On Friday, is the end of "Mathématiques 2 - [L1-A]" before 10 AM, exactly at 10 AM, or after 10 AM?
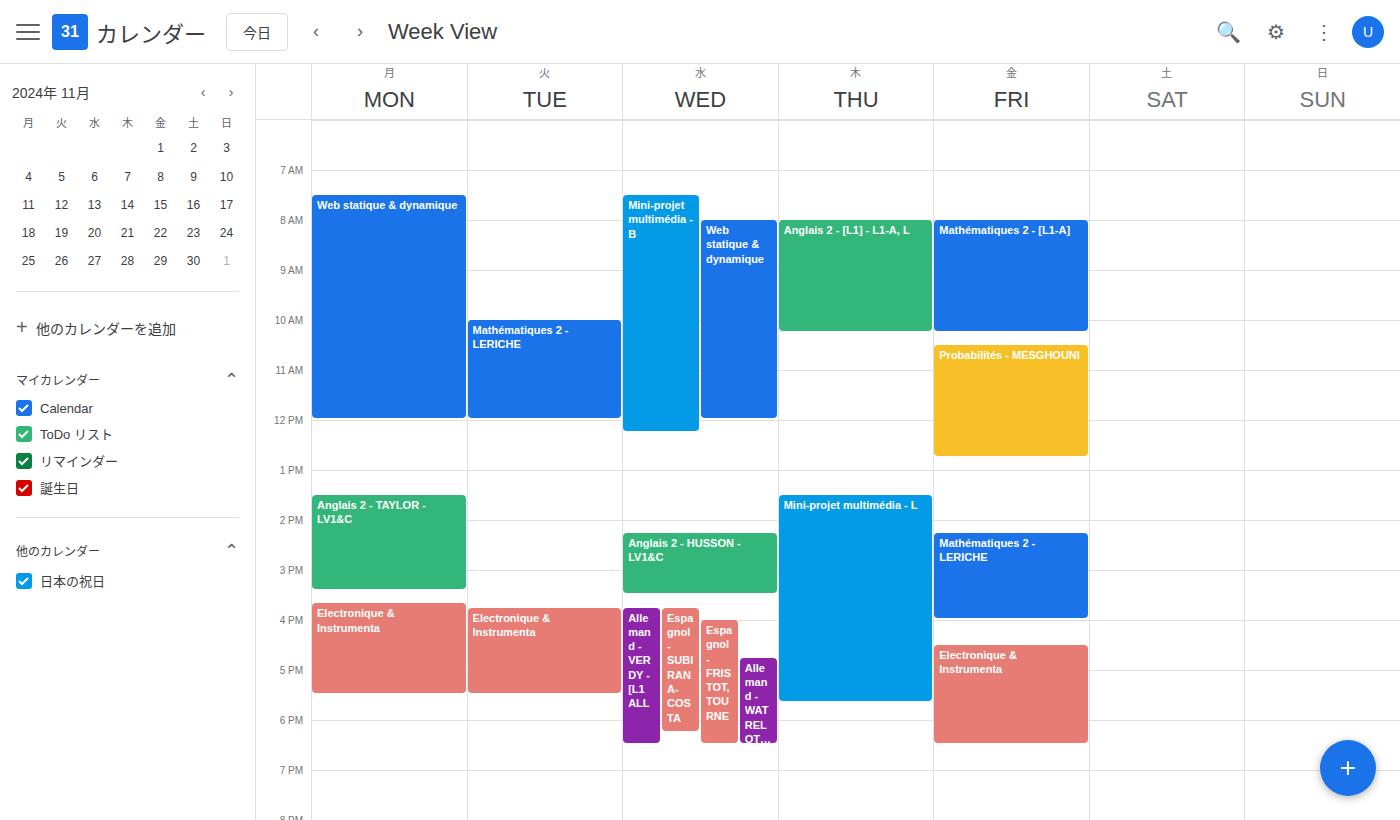
10:15 AM -- after 10 AM, 15 minutes below the 10 AM line.